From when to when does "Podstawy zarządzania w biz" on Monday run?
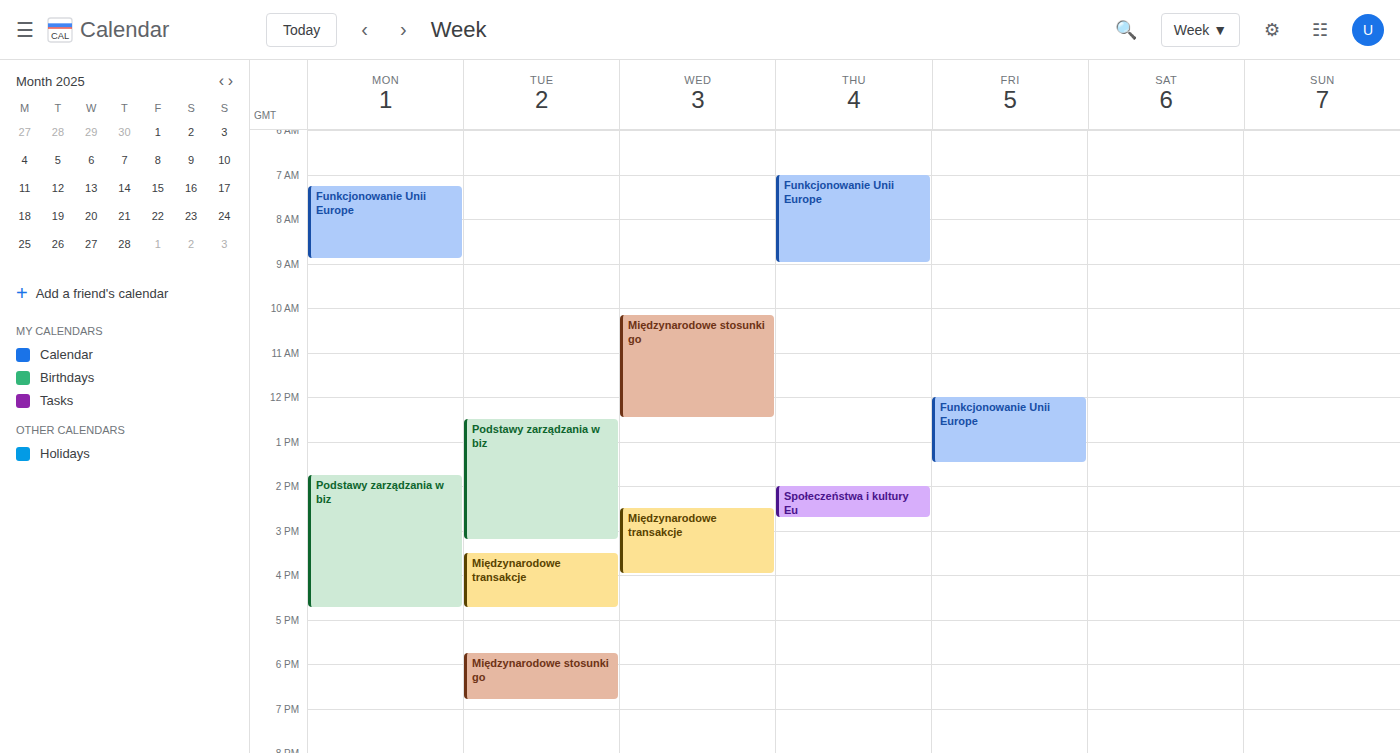
1:45 PM to 4:45 PM